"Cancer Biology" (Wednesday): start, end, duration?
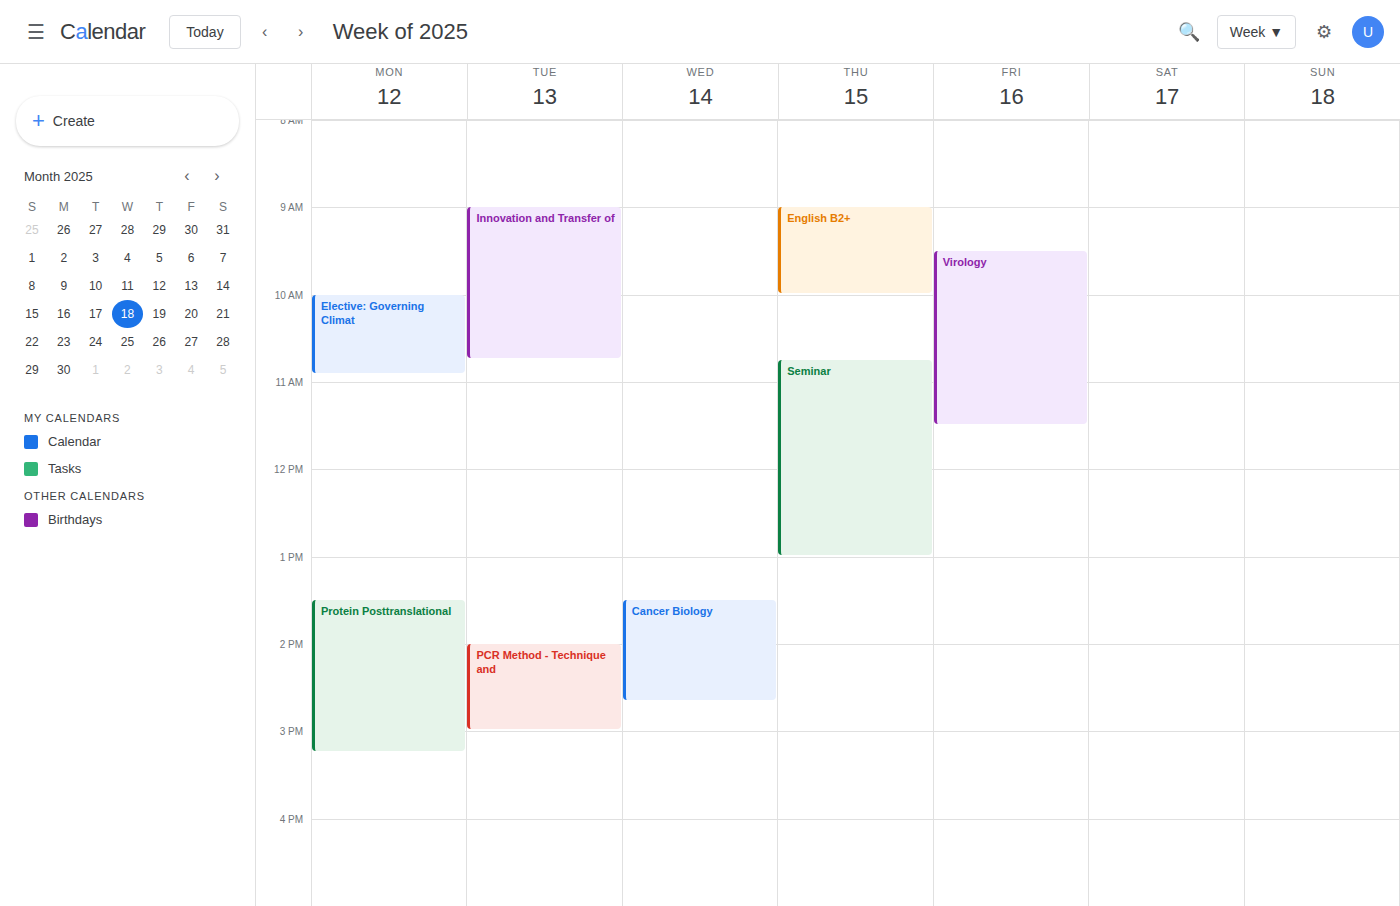
1:30 PM to 2:40 PM, 1 hour 10 minutes